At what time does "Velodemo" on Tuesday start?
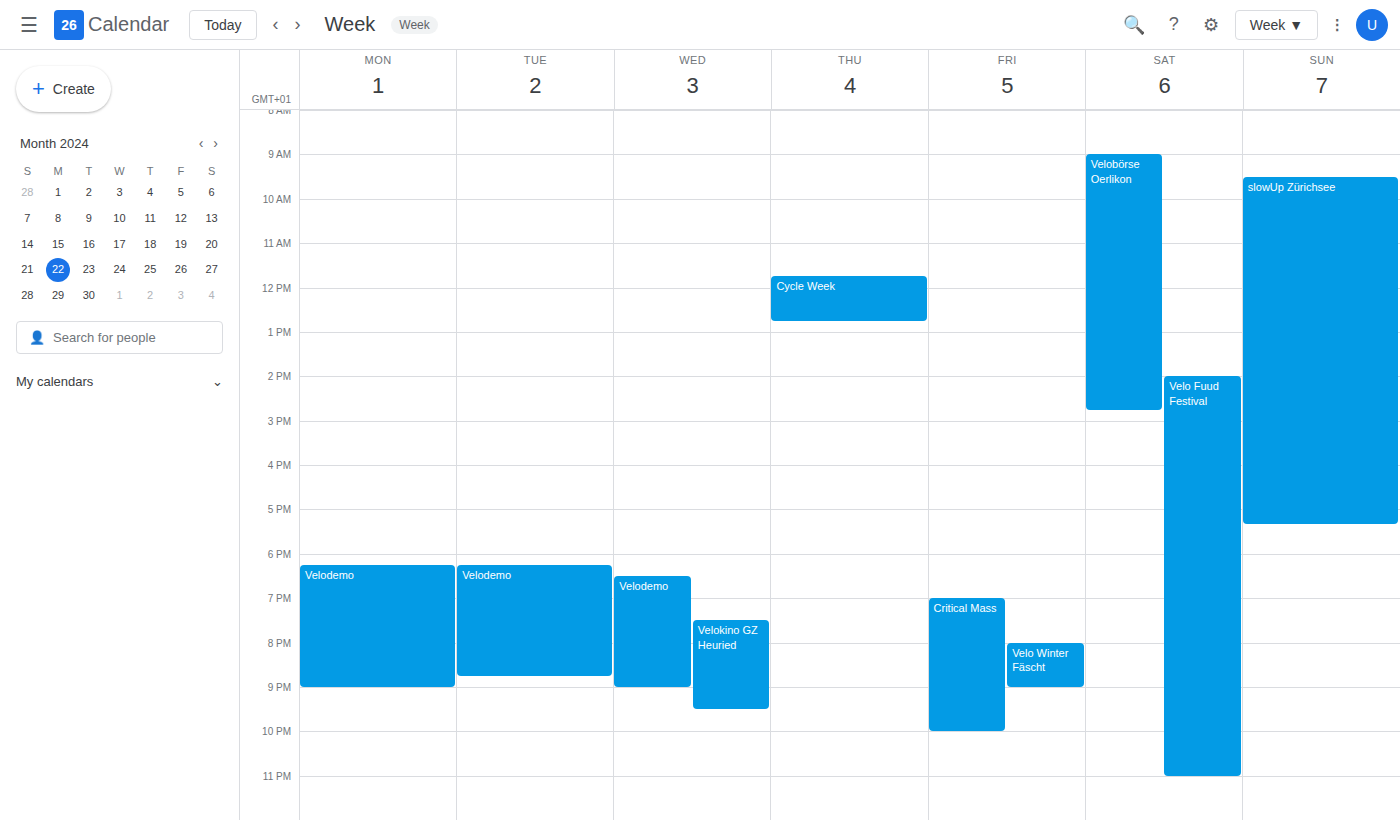
6:15 PM